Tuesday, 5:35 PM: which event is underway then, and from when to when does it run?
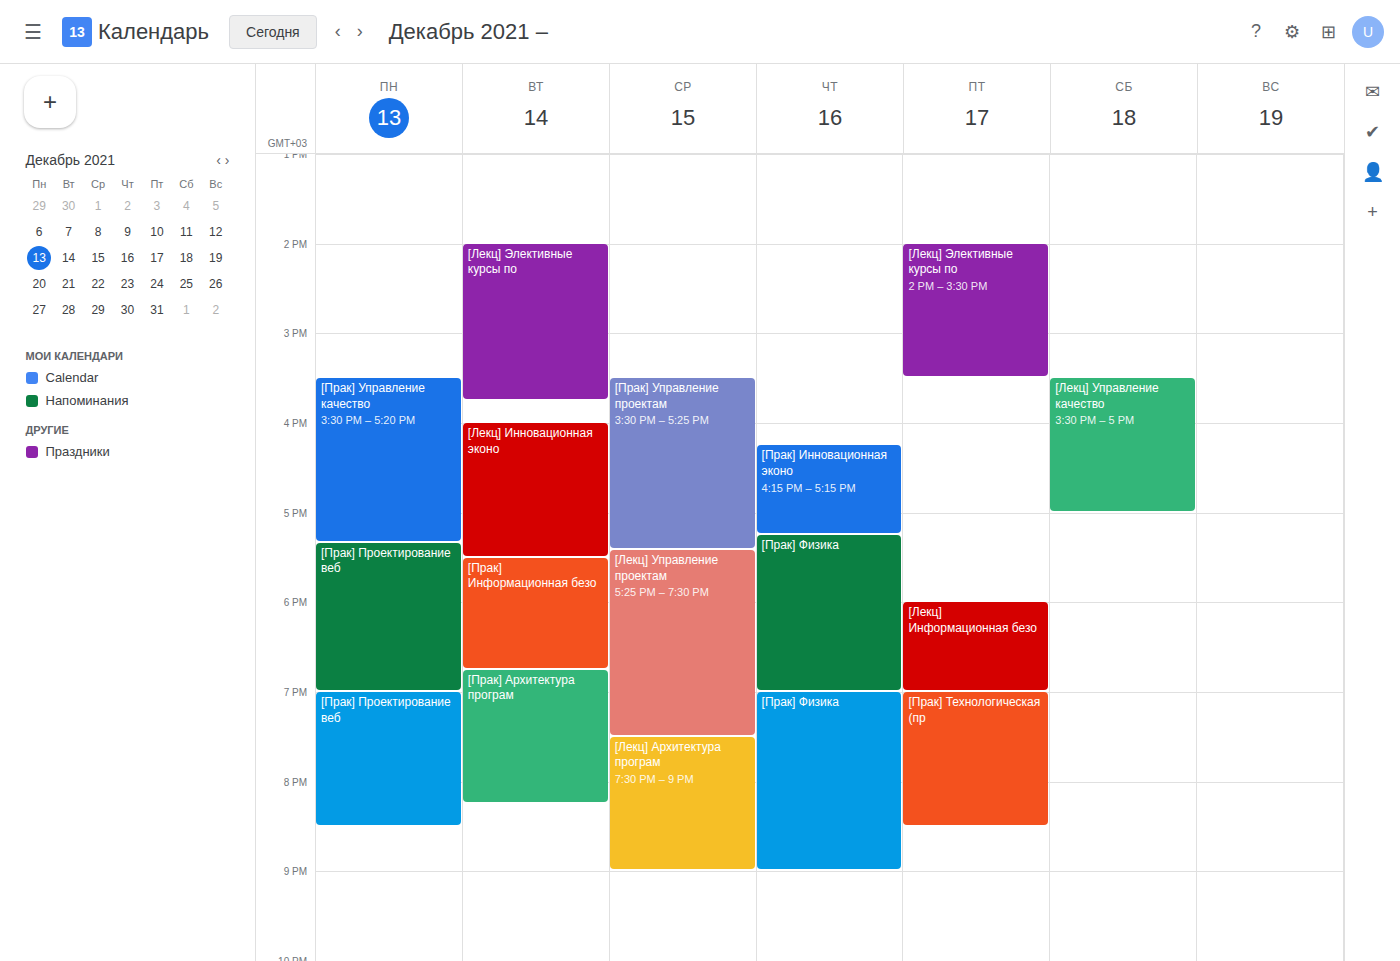
"[Прак] Информационная безо", 5:30 PM to 6:45 PM